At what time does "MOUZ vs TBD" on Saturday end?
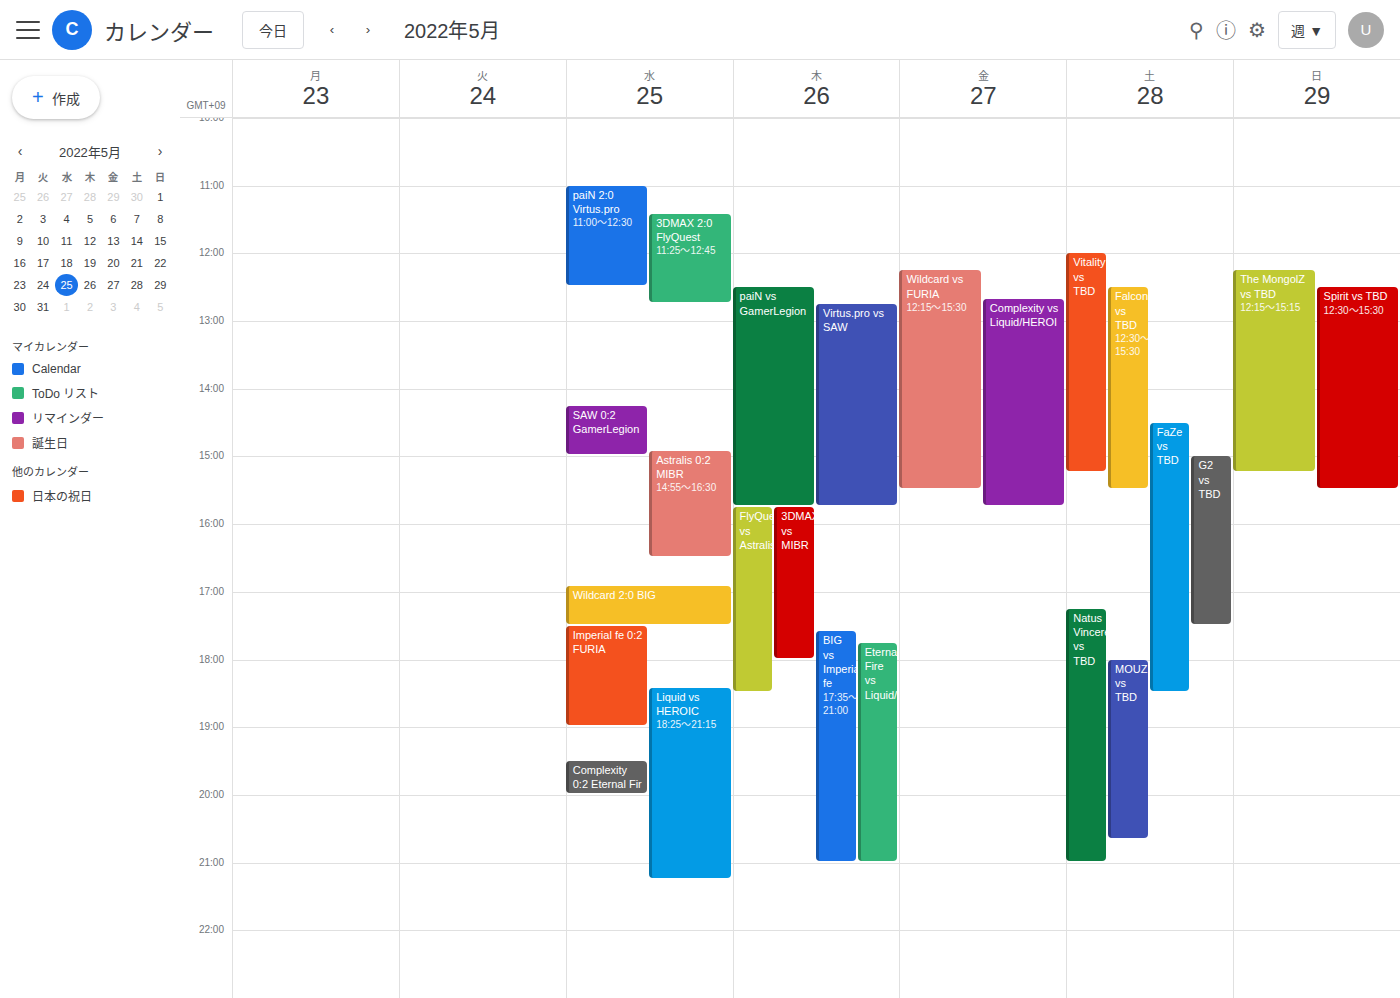
8:40 PM